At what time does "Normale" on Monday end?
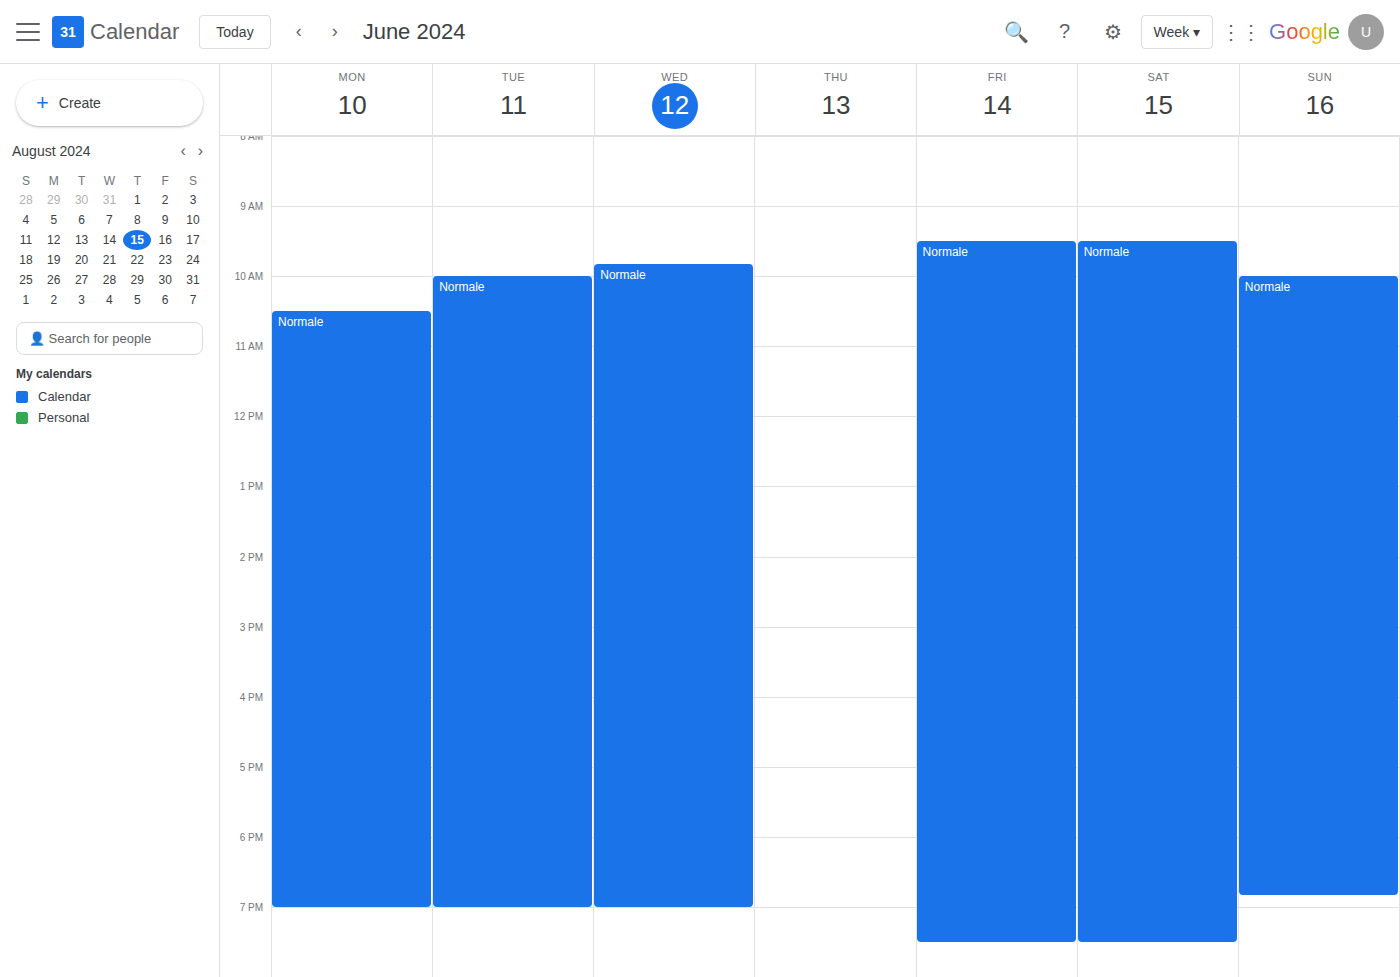
7:00 PM